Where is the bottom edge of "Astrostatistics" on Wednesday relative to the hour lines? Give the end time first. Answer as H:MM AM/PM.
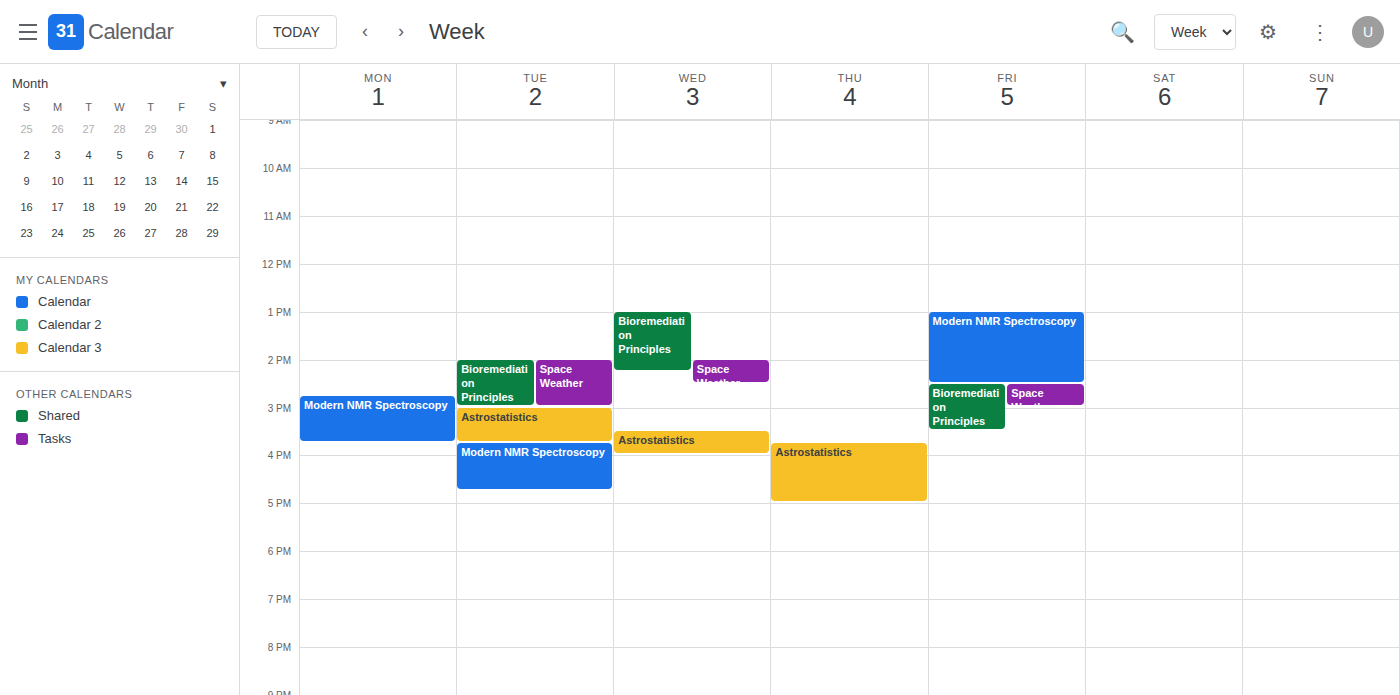
4:00 PM -- exactly on the 4 PM line.